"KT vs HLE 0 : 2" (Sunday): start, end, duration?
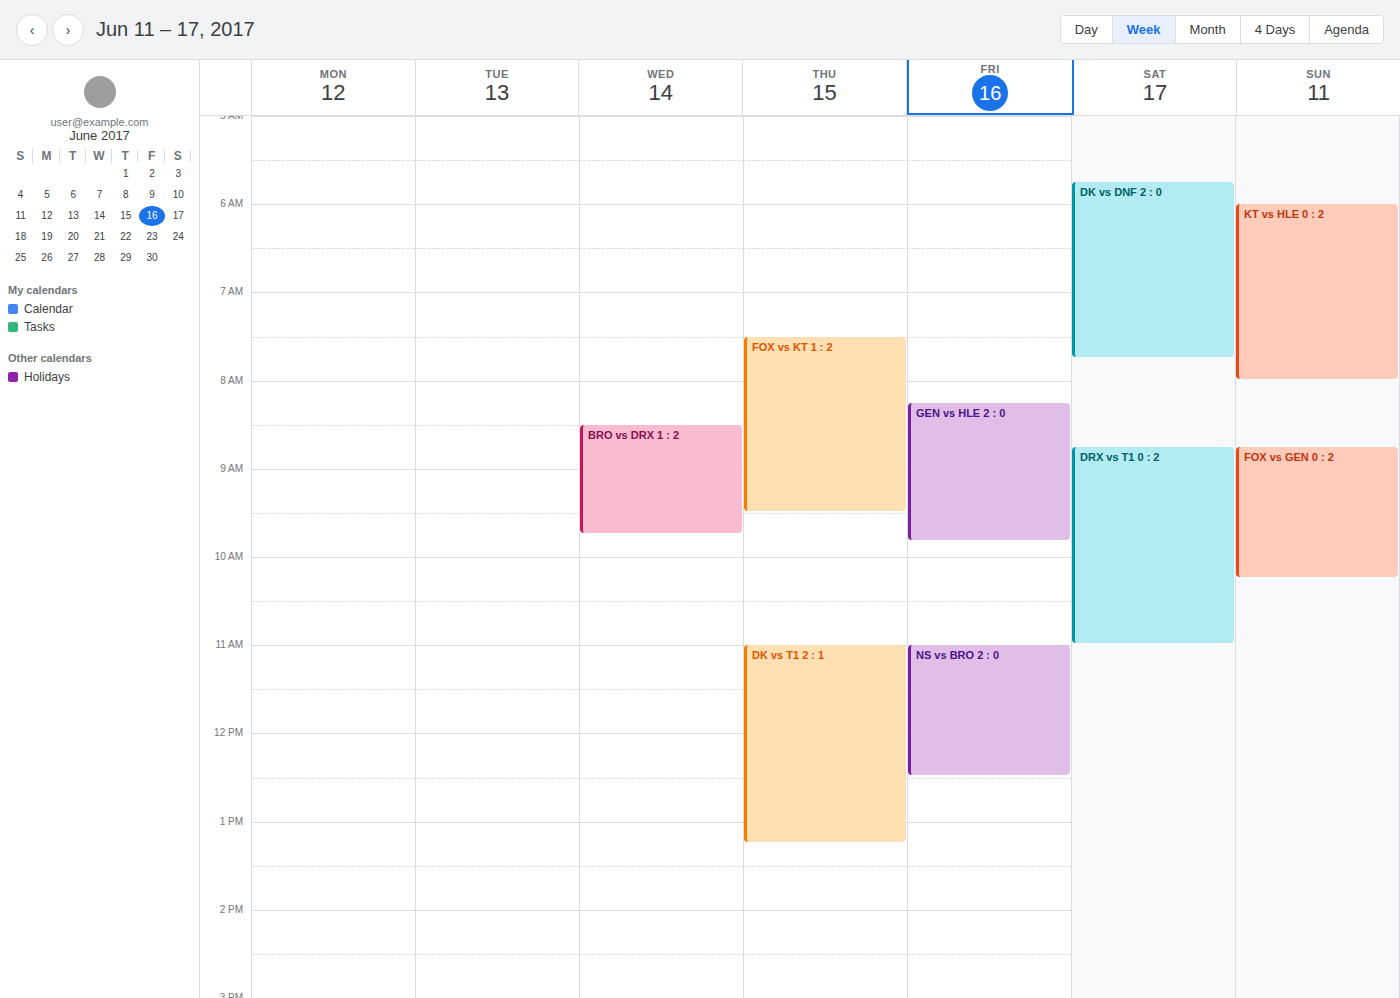
6:00 AM to 8:00 AM, 2 hours